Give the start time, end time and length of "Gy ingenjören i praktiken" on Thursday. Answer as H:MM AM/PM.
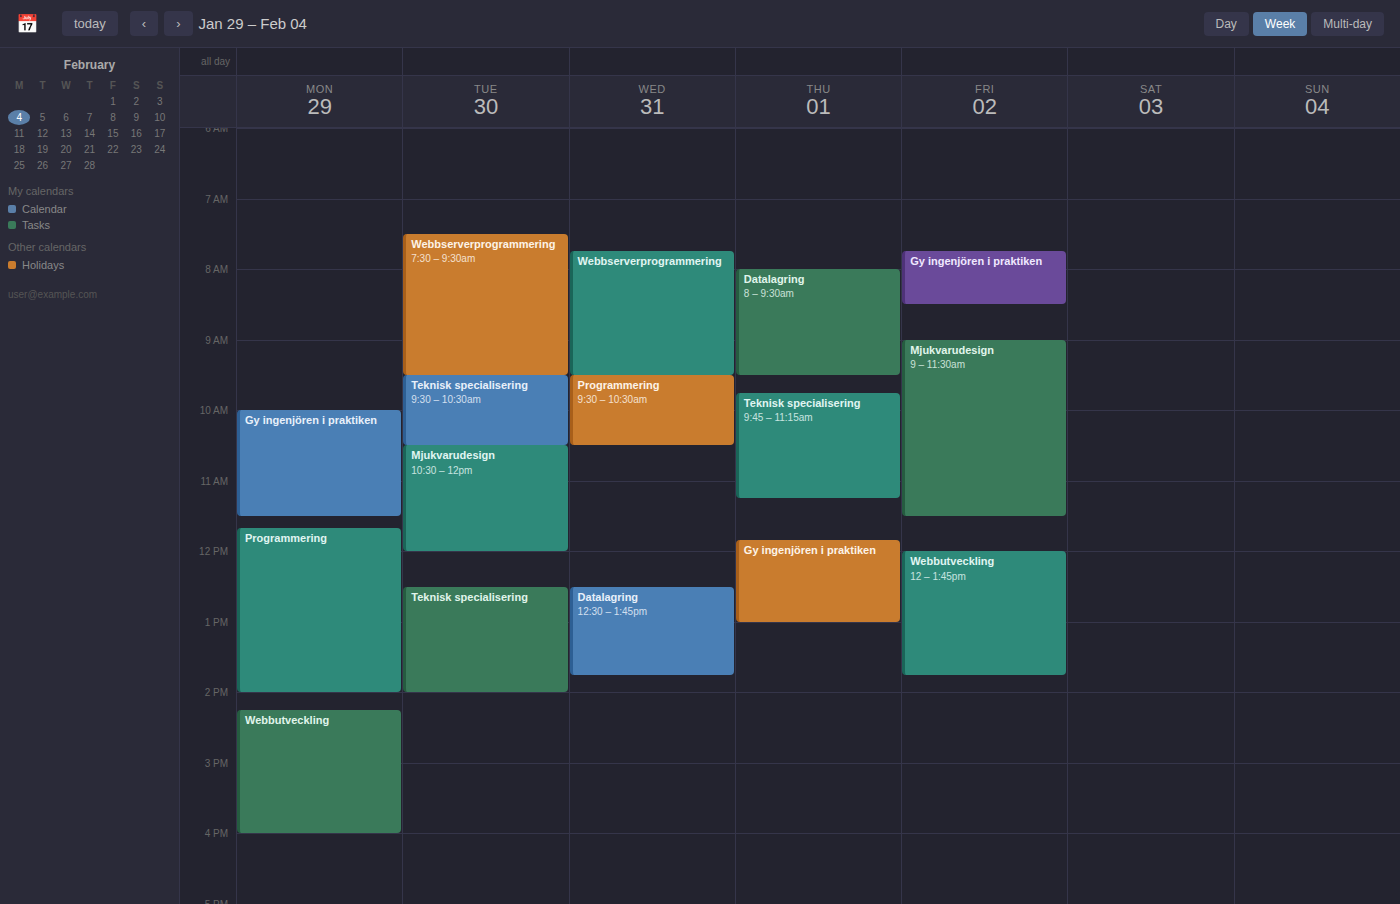
11:50 AM to 1:00 PM, 1 hour 10 minutes